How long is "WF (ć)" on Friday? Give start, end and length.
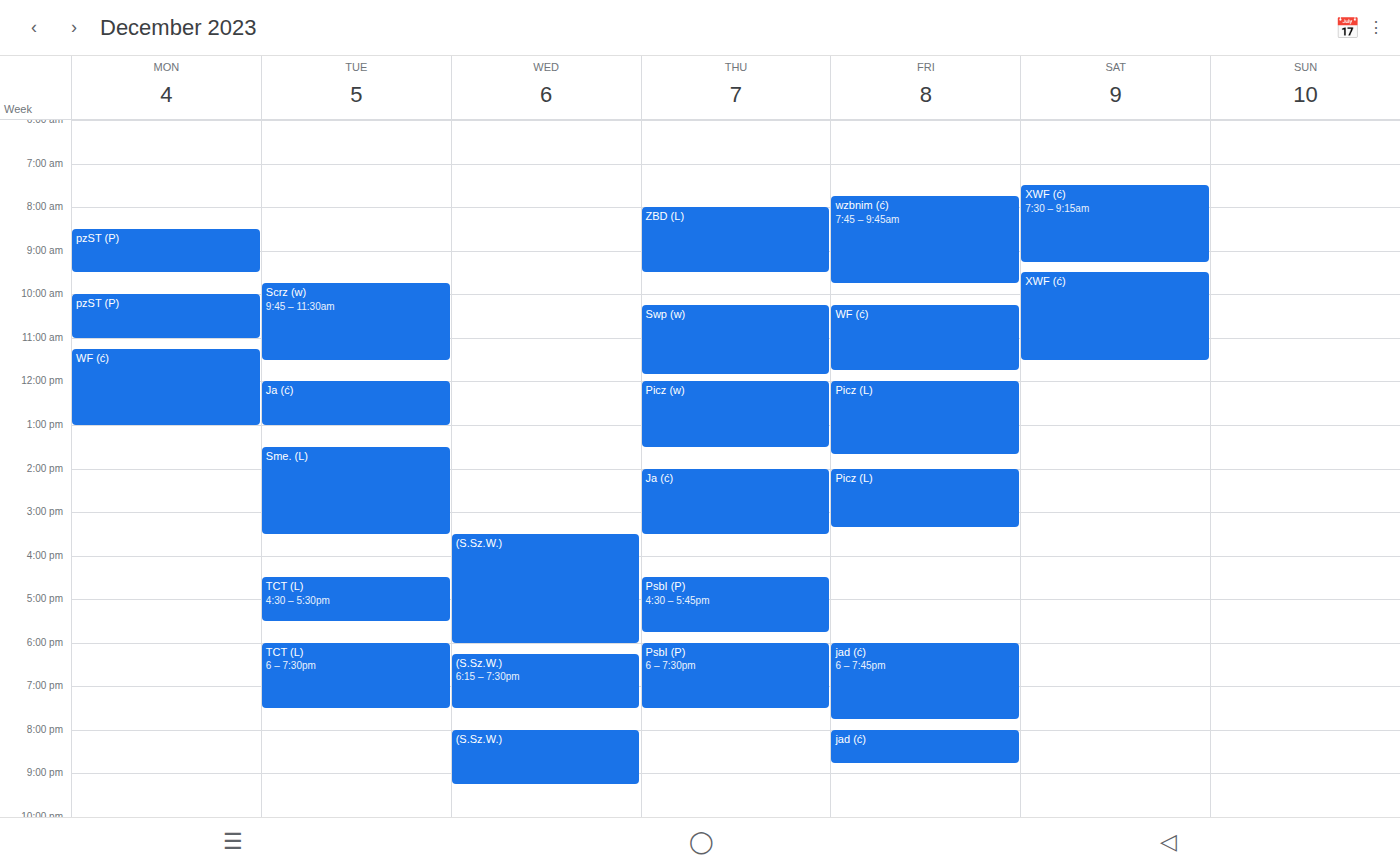
10:15 AM to 11:45 AM, 1 hour 30 minutes